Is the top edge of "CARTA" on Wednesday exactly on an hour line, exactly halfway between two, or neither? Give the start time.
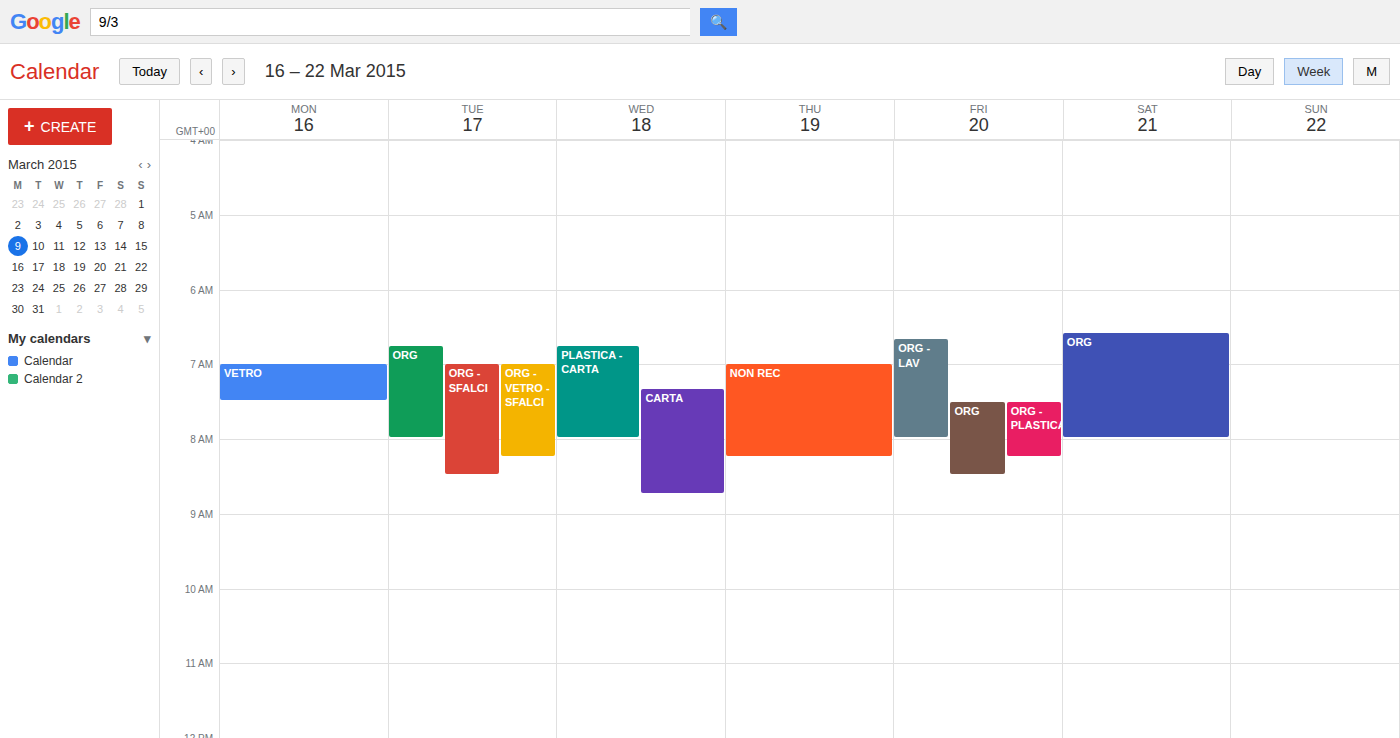
7:20 AM -- neither: 20 minutes below the 7 AM line and 40 minutes above the 8 AM line.